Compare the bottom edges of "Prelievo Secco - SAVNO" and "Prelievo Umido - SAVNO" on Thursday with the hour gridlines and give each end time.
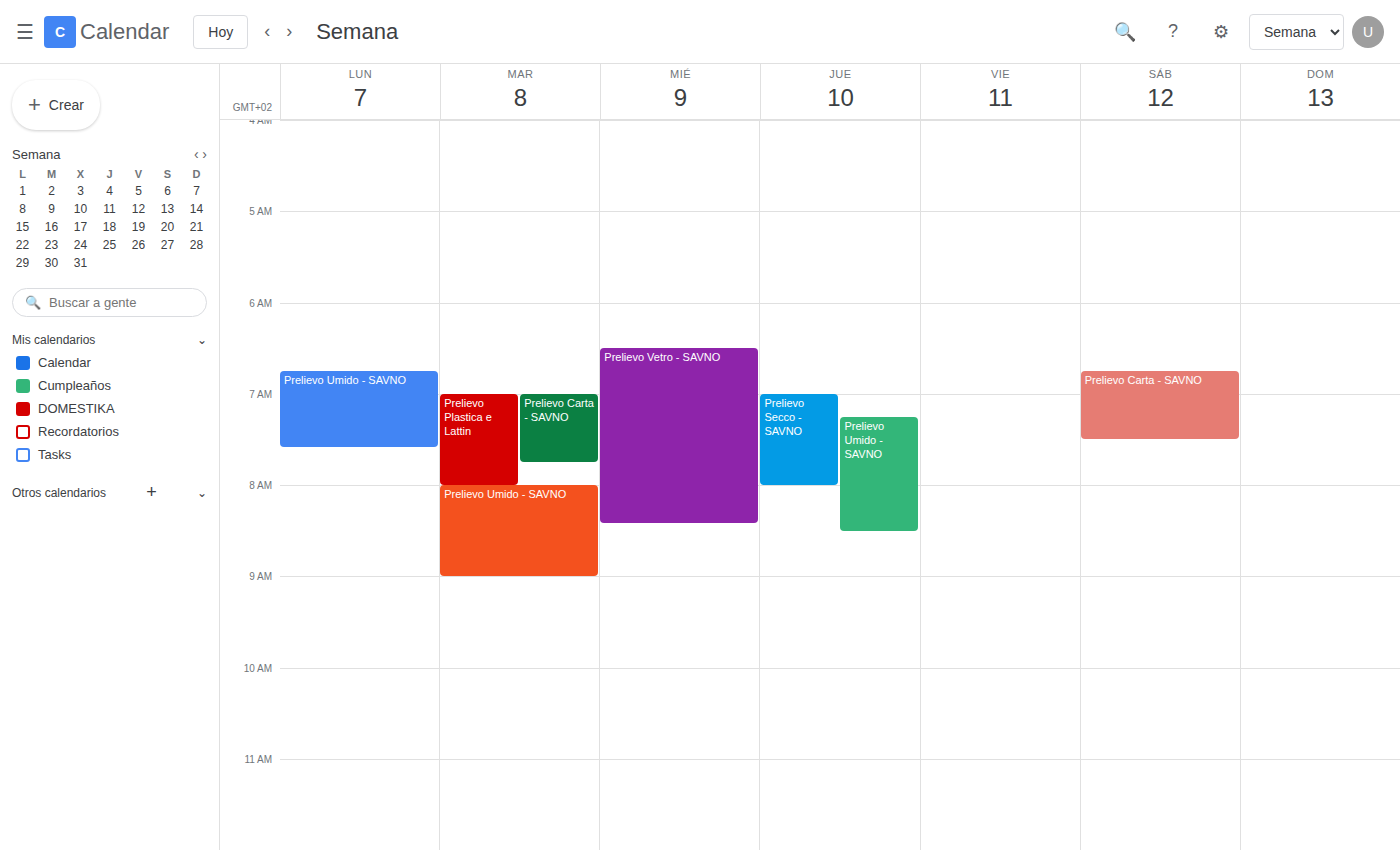
"Prelievo Secco - SAVNO": 8:00 AM, exactly on the 8 AM line. "Prelievo Umido - SAVNO": 8:30 AM, halfway between the 8 AM and 9 AM lines.